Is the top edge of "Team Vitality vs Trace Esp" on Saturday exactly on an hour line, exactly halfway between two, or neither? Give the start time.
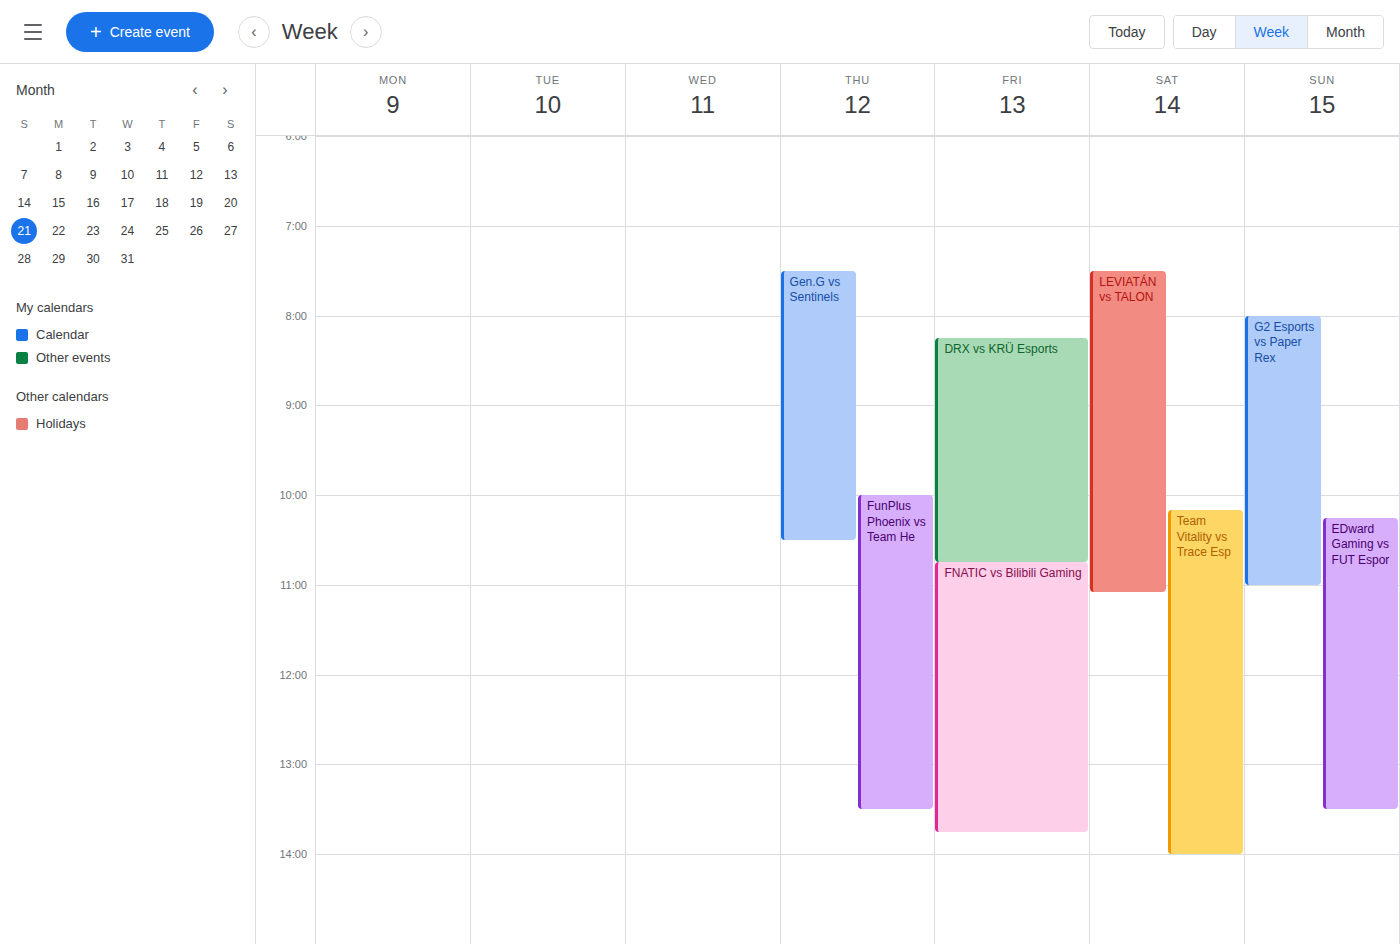
10:10 AM -- neither: 10 minutes below the 10 AM line and 50 minutes above the 11 AM line.